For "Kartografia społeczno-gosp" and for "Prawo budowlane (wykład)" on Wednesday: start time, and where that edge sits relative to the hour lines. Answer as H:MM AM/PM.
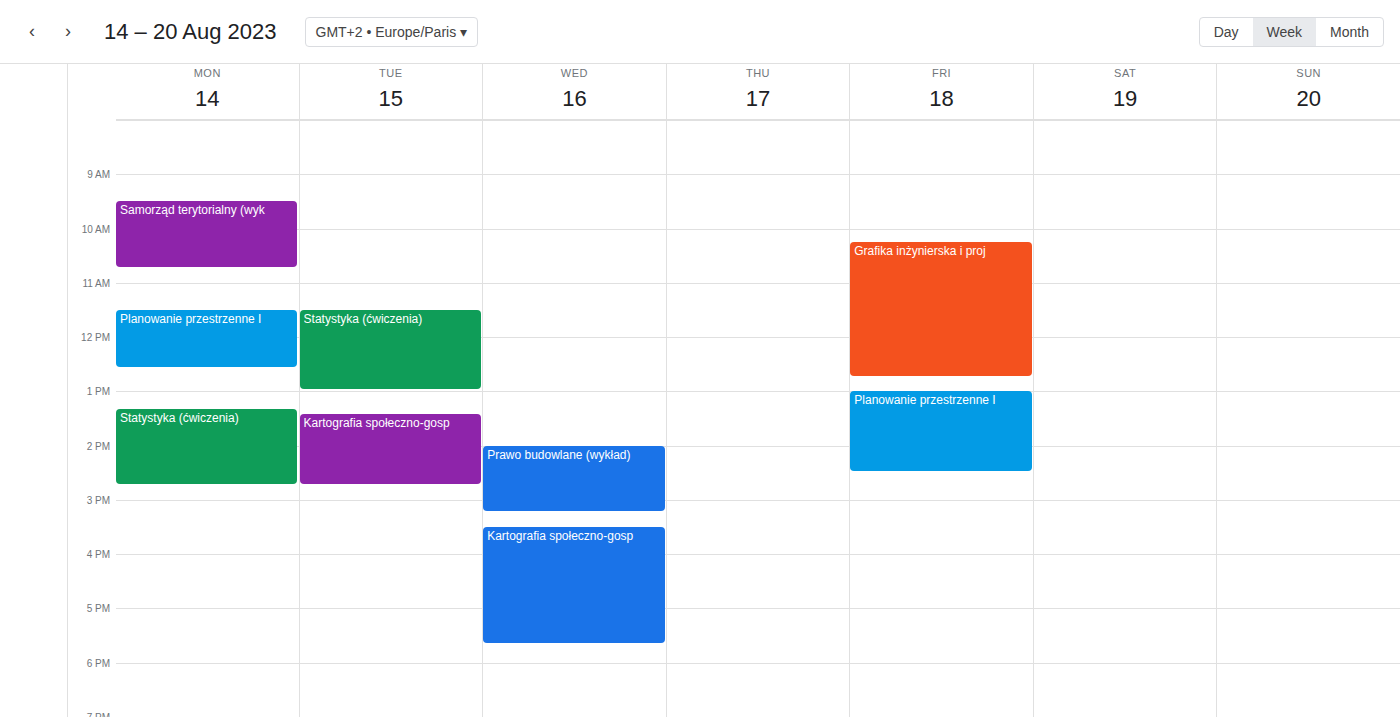
"Kartografia społeczno-gosp": 3:30 PM, halfway between the 3 PM and 4 PM lines. "Prawo budowlane (wykład)": 2:00 PM, exactly on the 2 PM line.